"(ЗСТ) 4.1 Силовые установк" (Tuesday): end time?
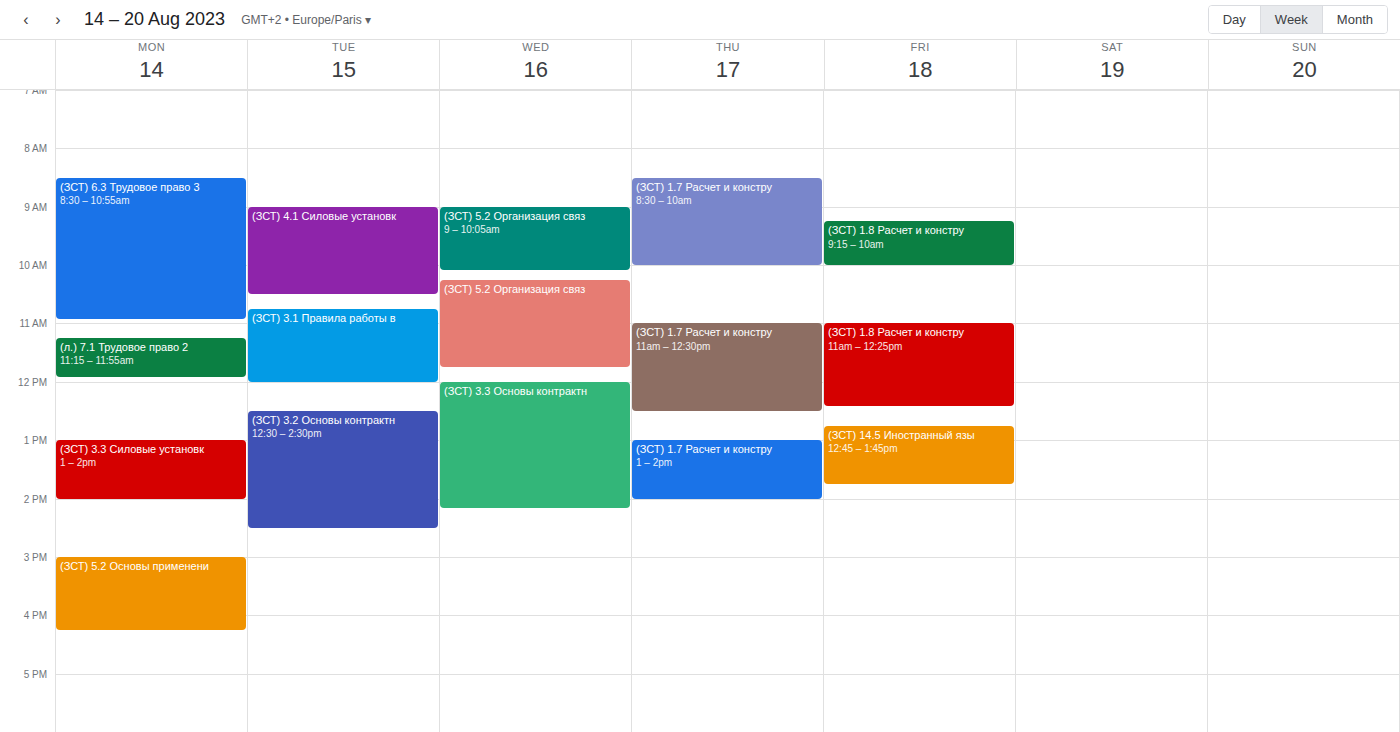
10:30 AM